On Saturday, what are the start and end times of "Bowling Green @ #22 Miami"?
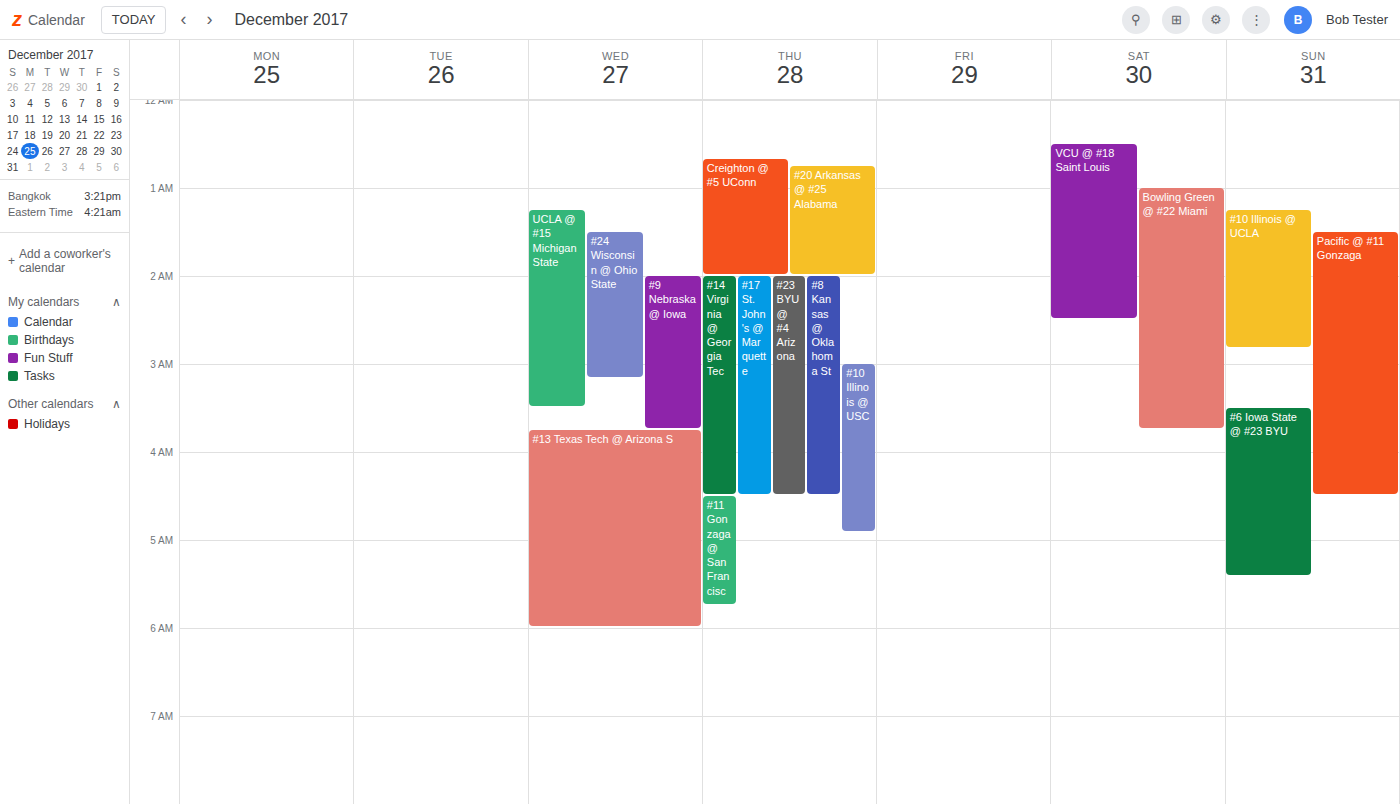
1:00 AM to 3:45 AM